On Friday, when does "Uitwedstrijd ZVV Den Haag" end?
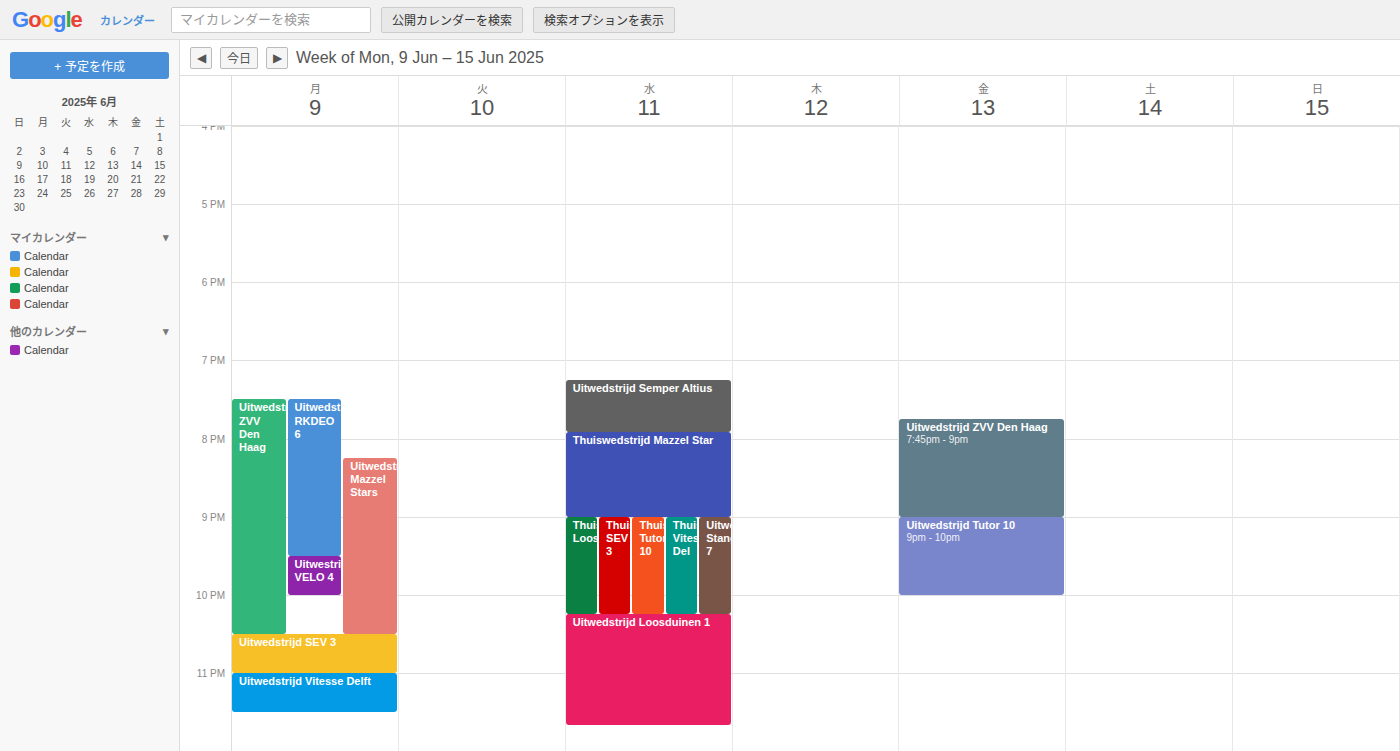
9:00 PM